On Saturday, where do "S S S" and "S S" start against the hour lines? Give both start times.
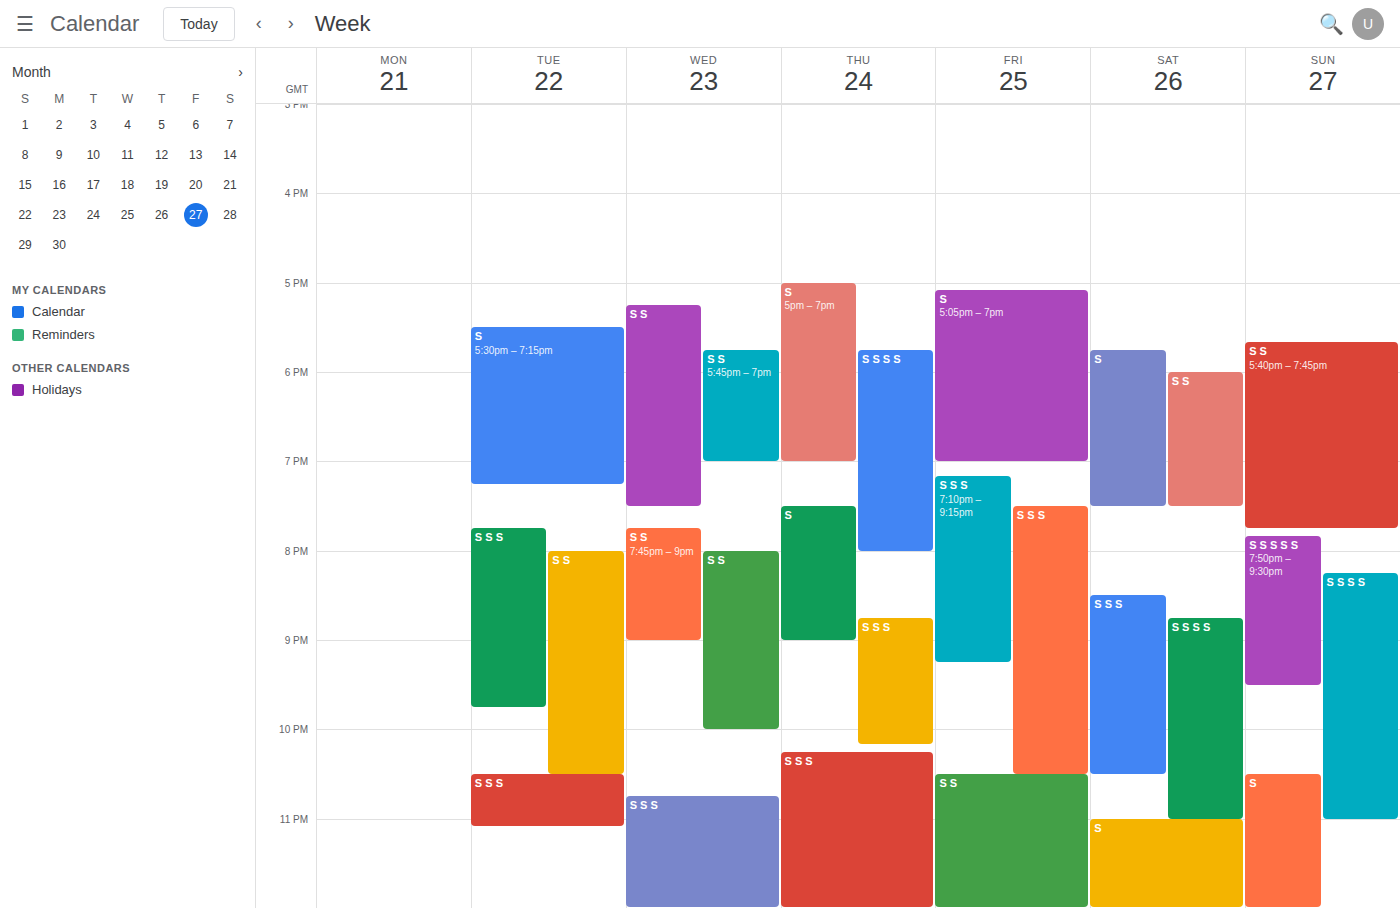
"S S S": 8:30 PM, halfway between the 8 PM and 9 PM lines. "S S": 6:00 PM, exactly on the 6 PM line.